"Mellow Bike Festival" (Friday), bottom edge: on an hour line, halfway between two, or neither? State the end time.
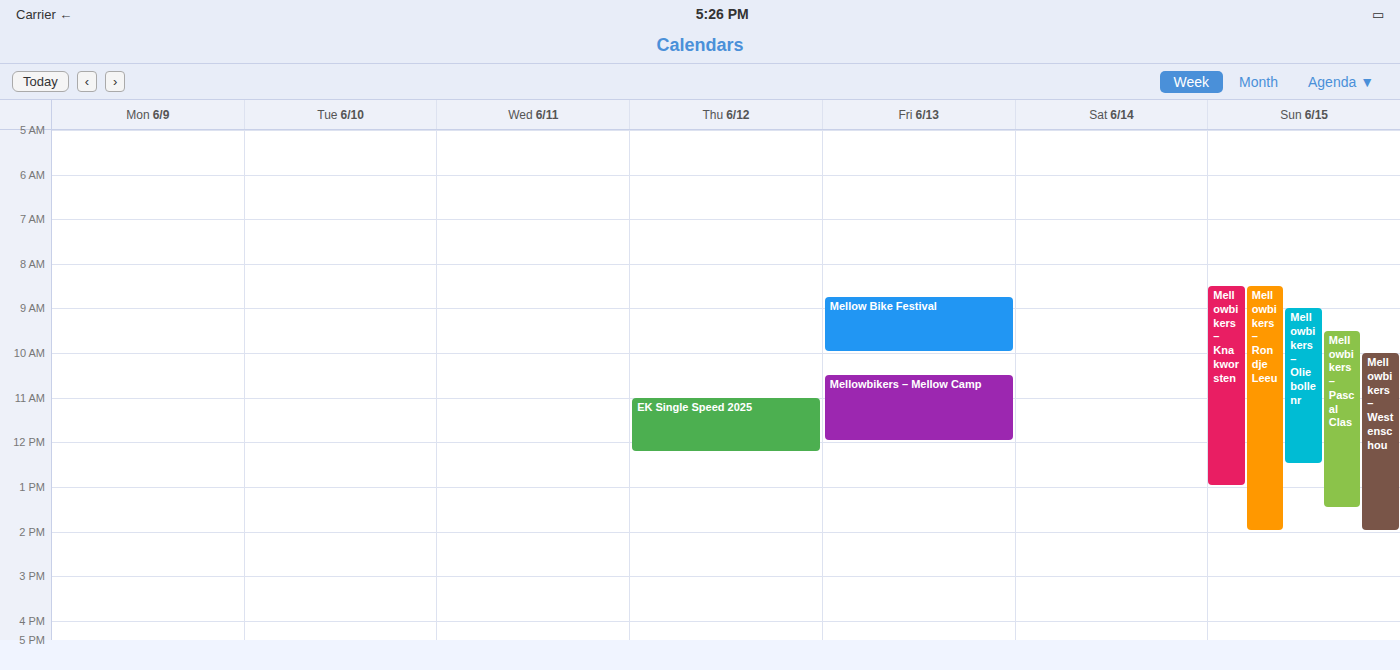
10:00 AM -- exactly on the 10 AM line.